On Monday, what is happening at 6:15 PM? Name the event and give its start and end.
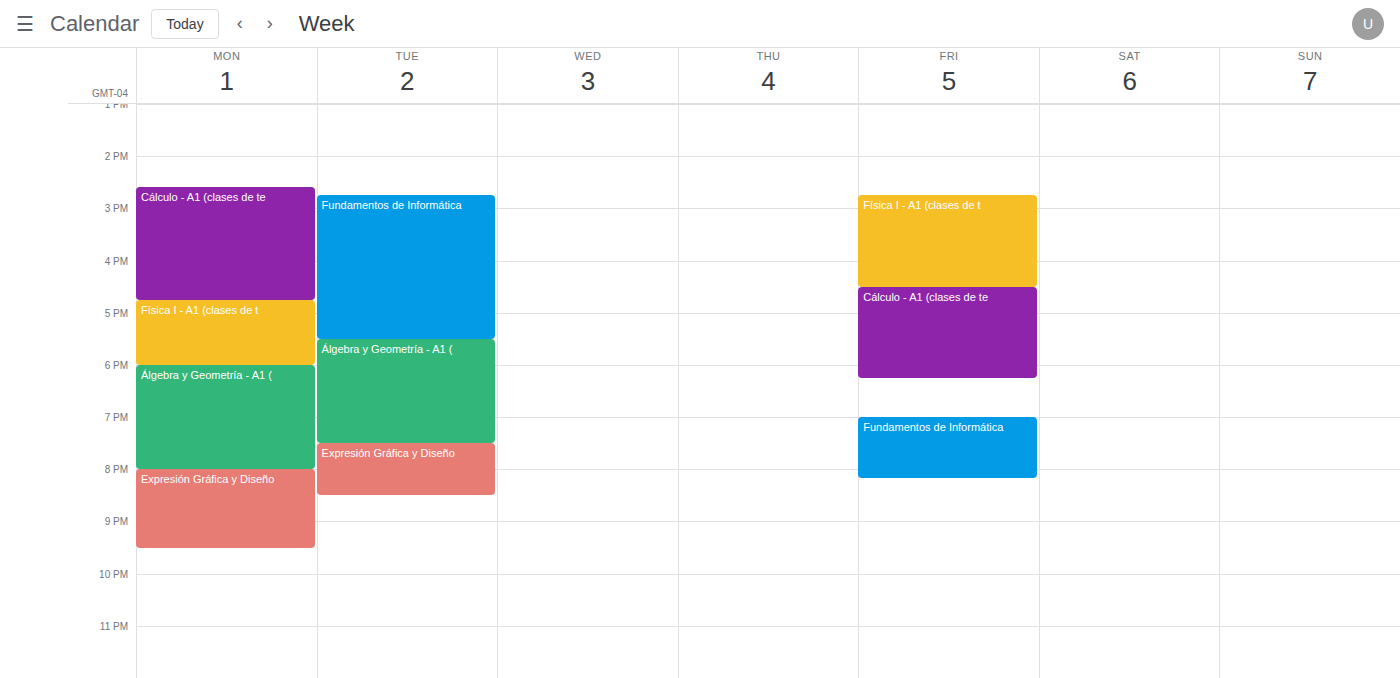
"Álgebra y Geometría - A1 (", 6:00 PM to 8:00 PM